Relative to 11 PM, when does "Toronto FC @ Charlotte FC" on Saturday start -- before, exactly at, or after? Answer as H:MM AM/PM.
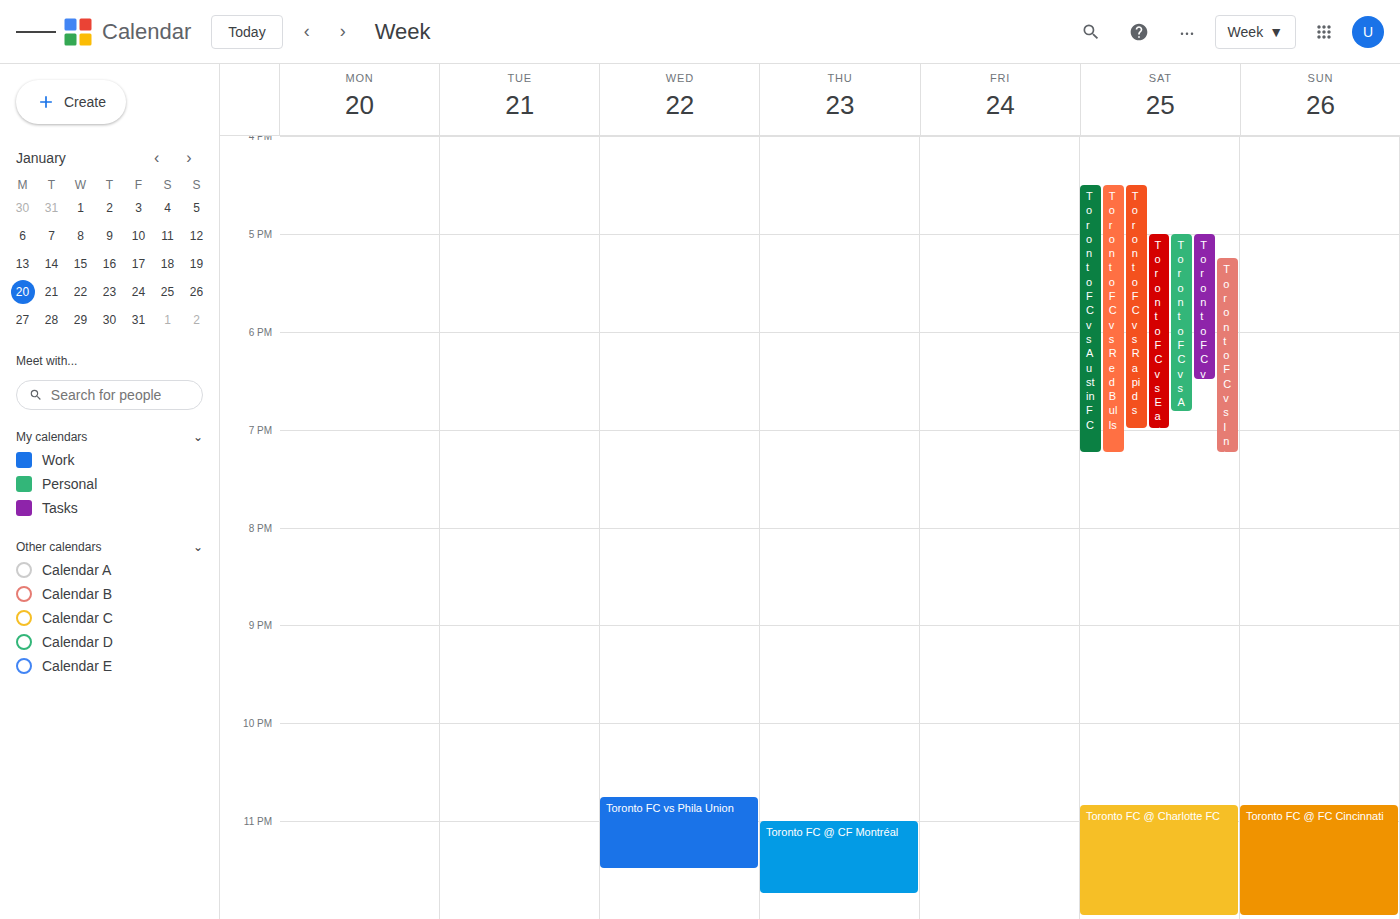
10:50 PM -- before 11 PM, 10 minutes above the 11 PM line.